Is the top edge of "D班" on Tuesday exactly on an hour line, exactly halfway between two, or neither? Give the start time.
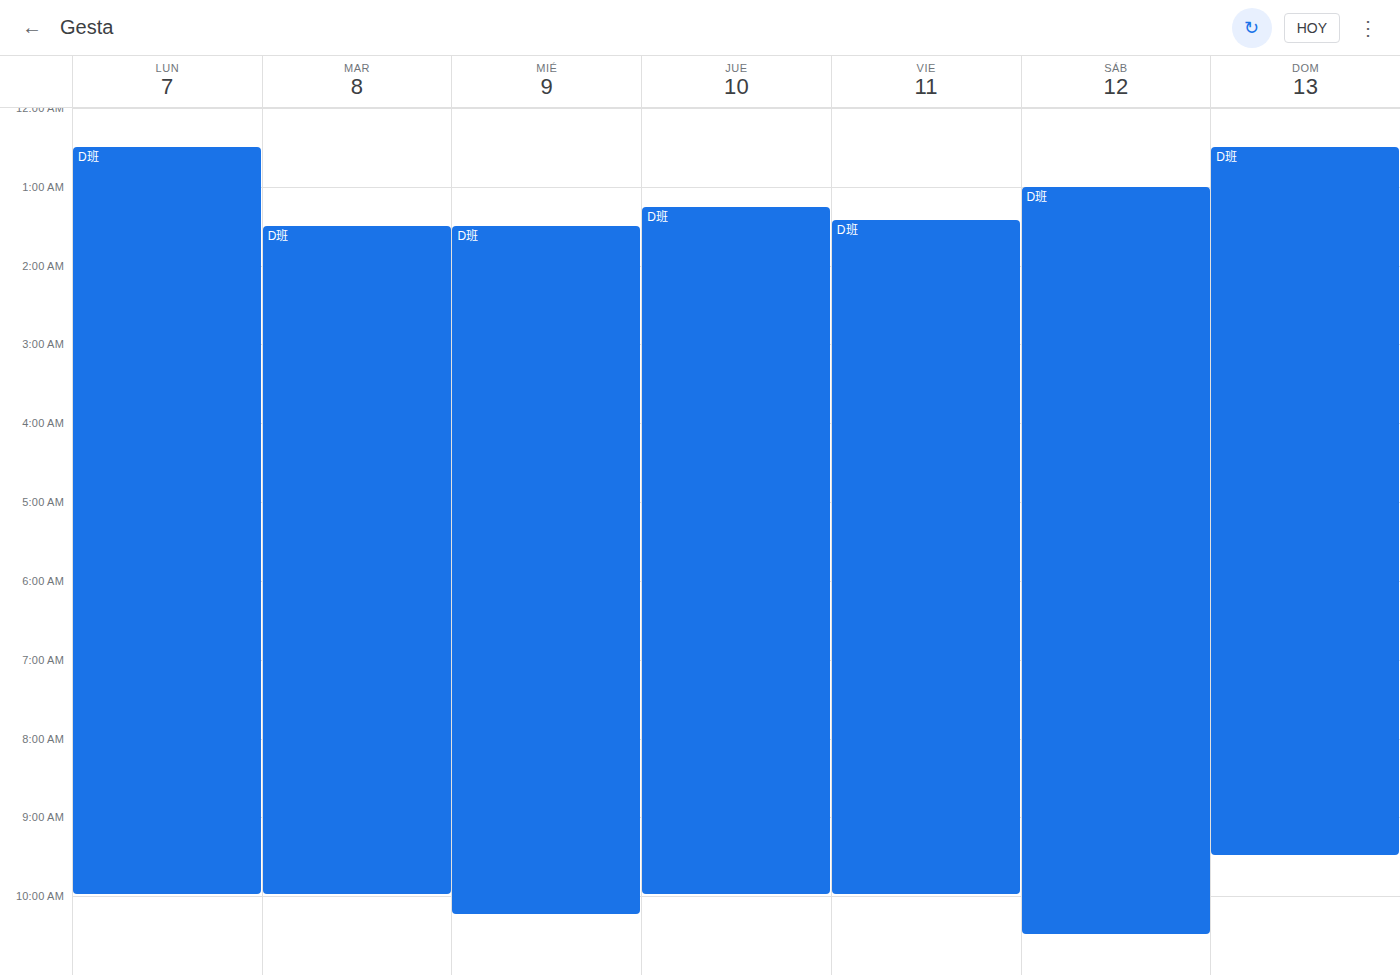
01:30 -- halfway between the 01:00 and 02:00 lines.